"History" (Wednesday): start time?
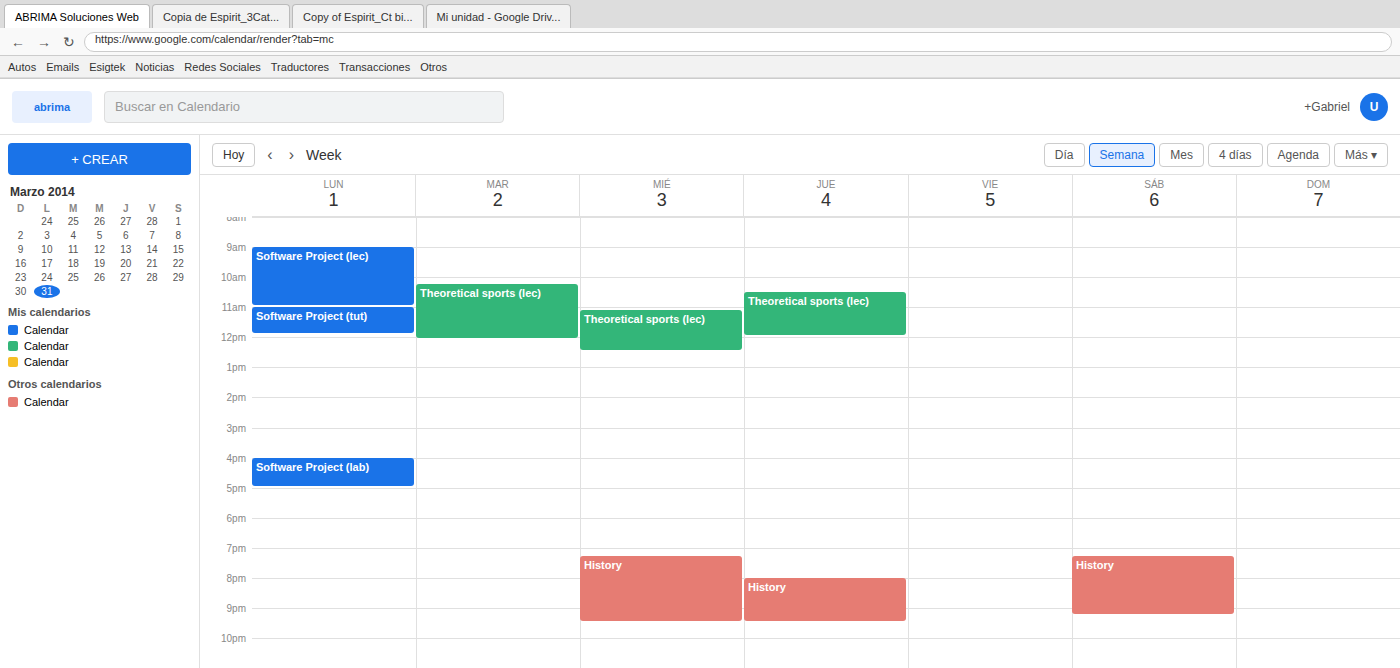
7:15 PM